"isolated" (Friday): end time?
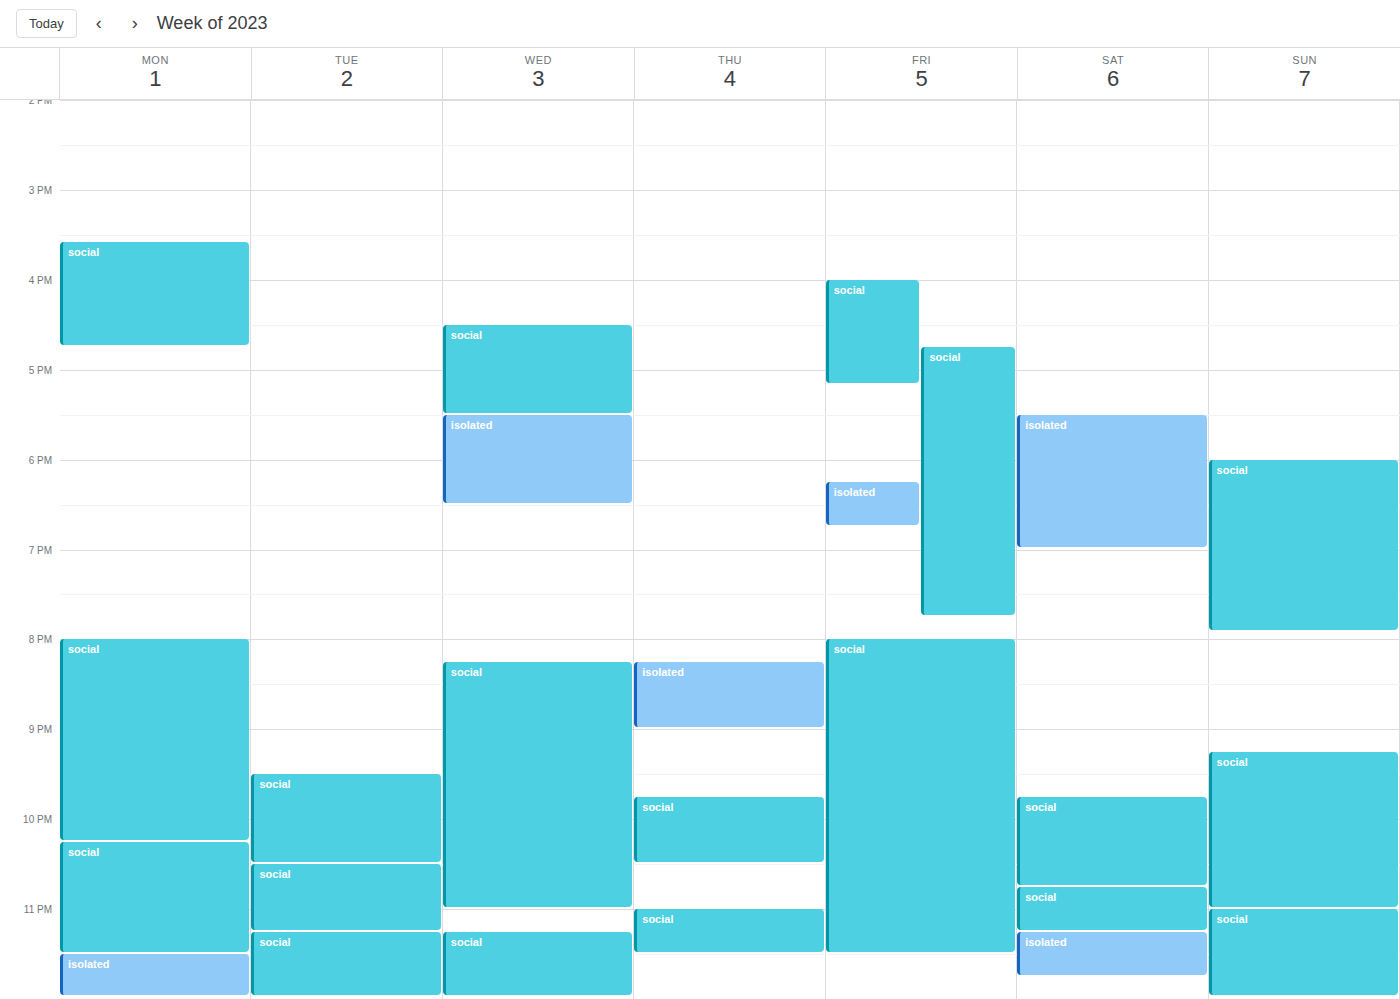
6:45 PM